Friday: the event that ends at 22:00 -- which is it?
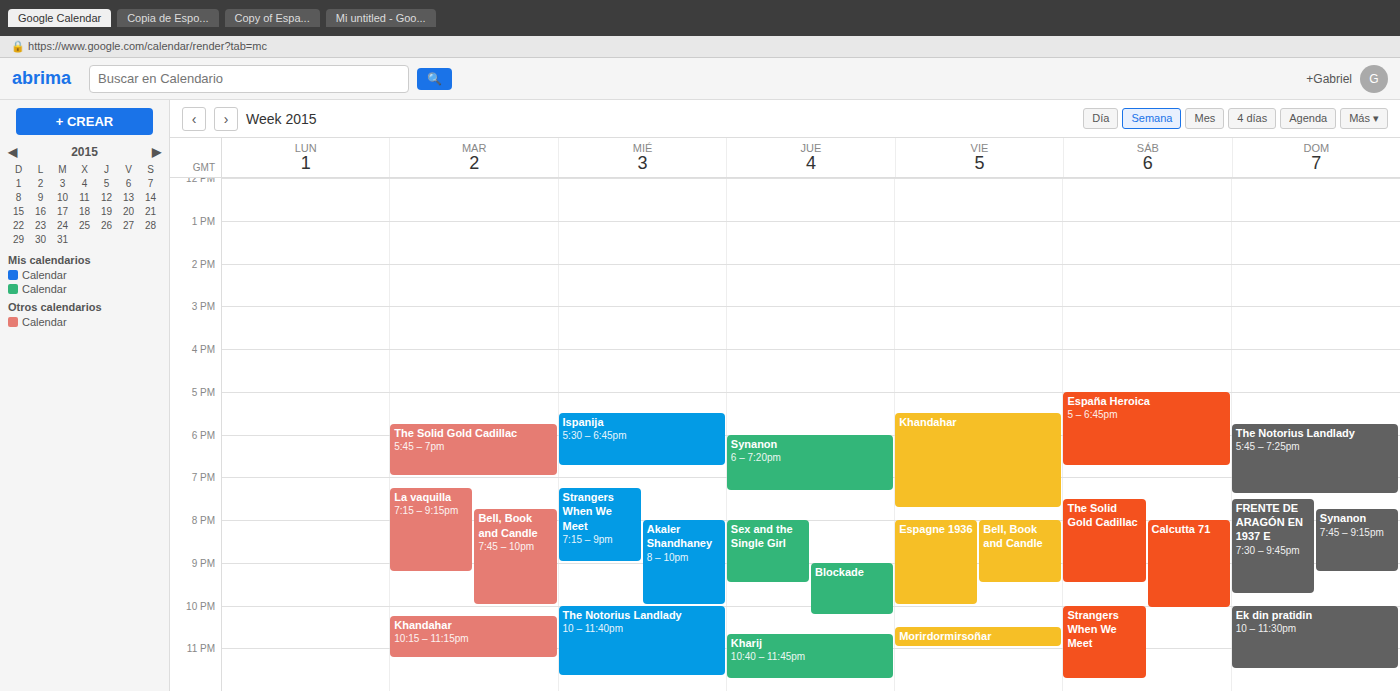
"Espagne 1936"